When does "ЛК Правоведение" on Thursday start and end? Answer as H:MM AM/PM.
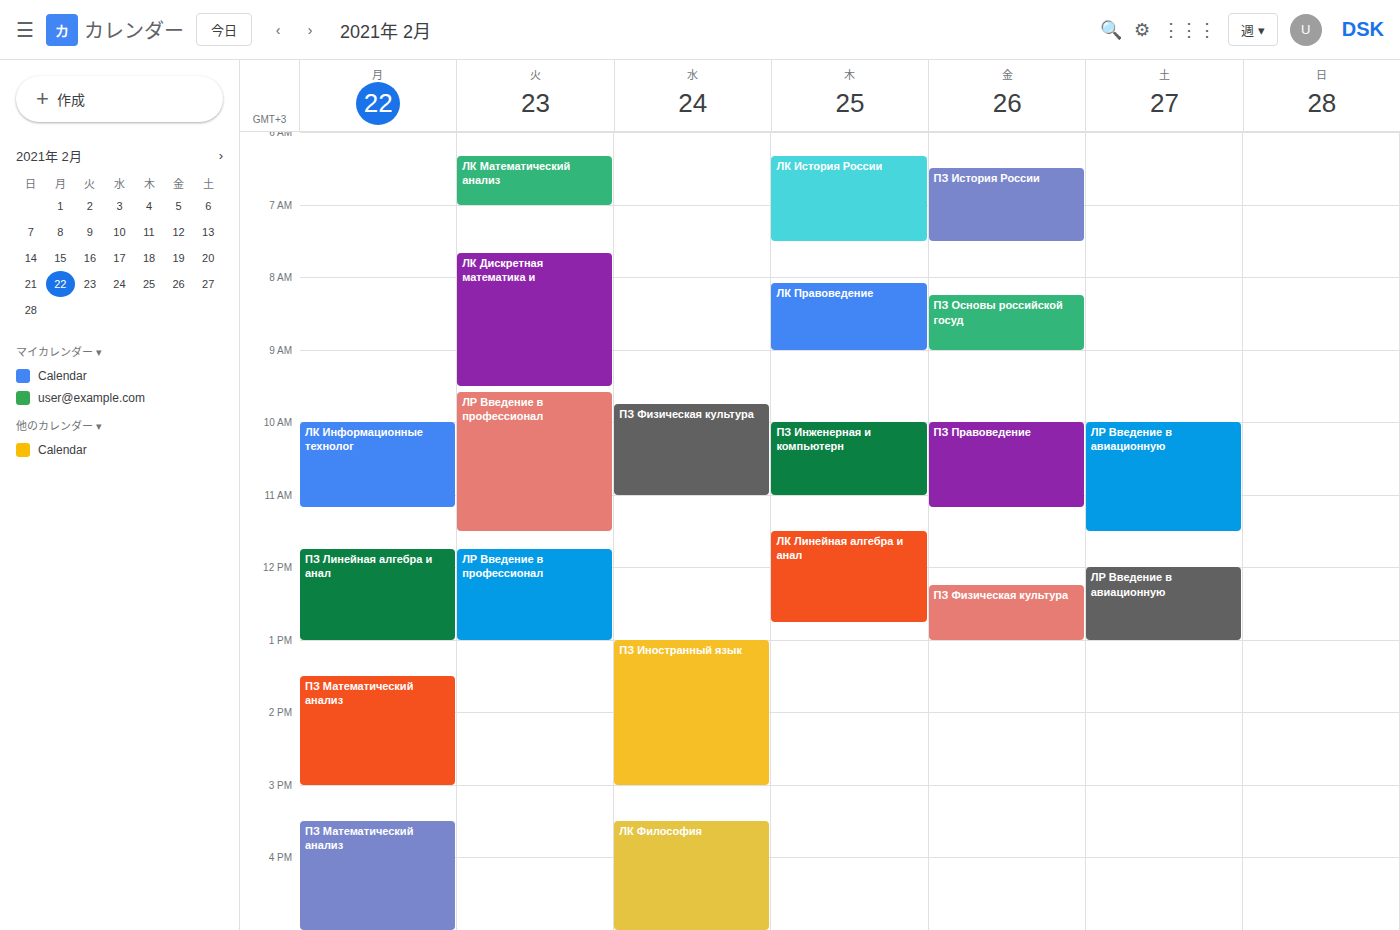
8:05 AM to 9:00 AM